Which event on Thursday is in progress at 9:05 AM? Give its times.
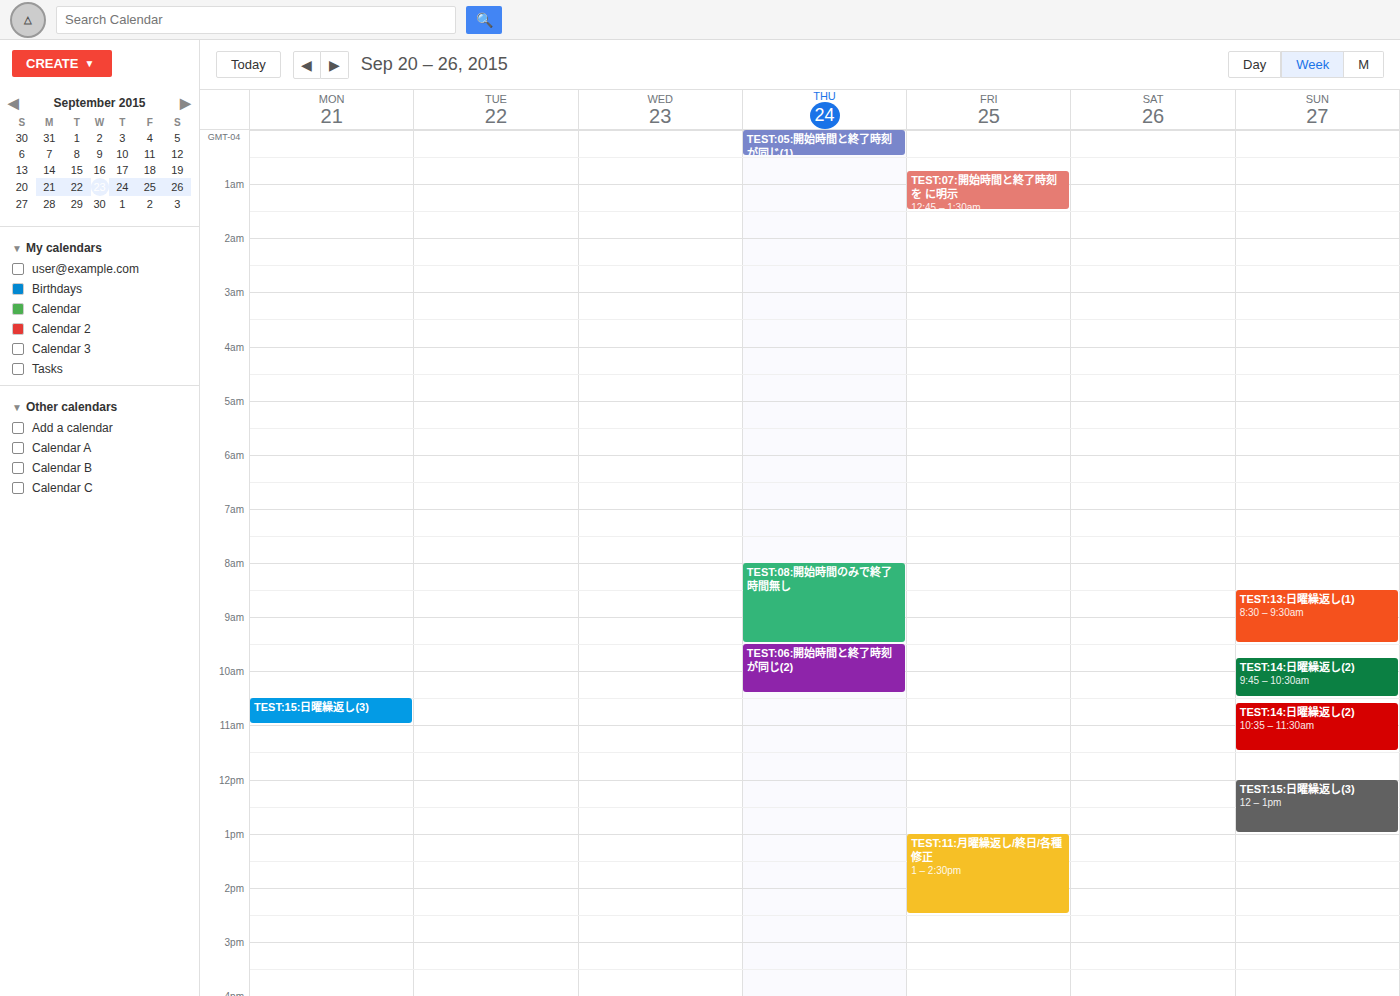
"TEST:08:開始時間のみで終了時間無し", 8:00 AM to 9:30 AM